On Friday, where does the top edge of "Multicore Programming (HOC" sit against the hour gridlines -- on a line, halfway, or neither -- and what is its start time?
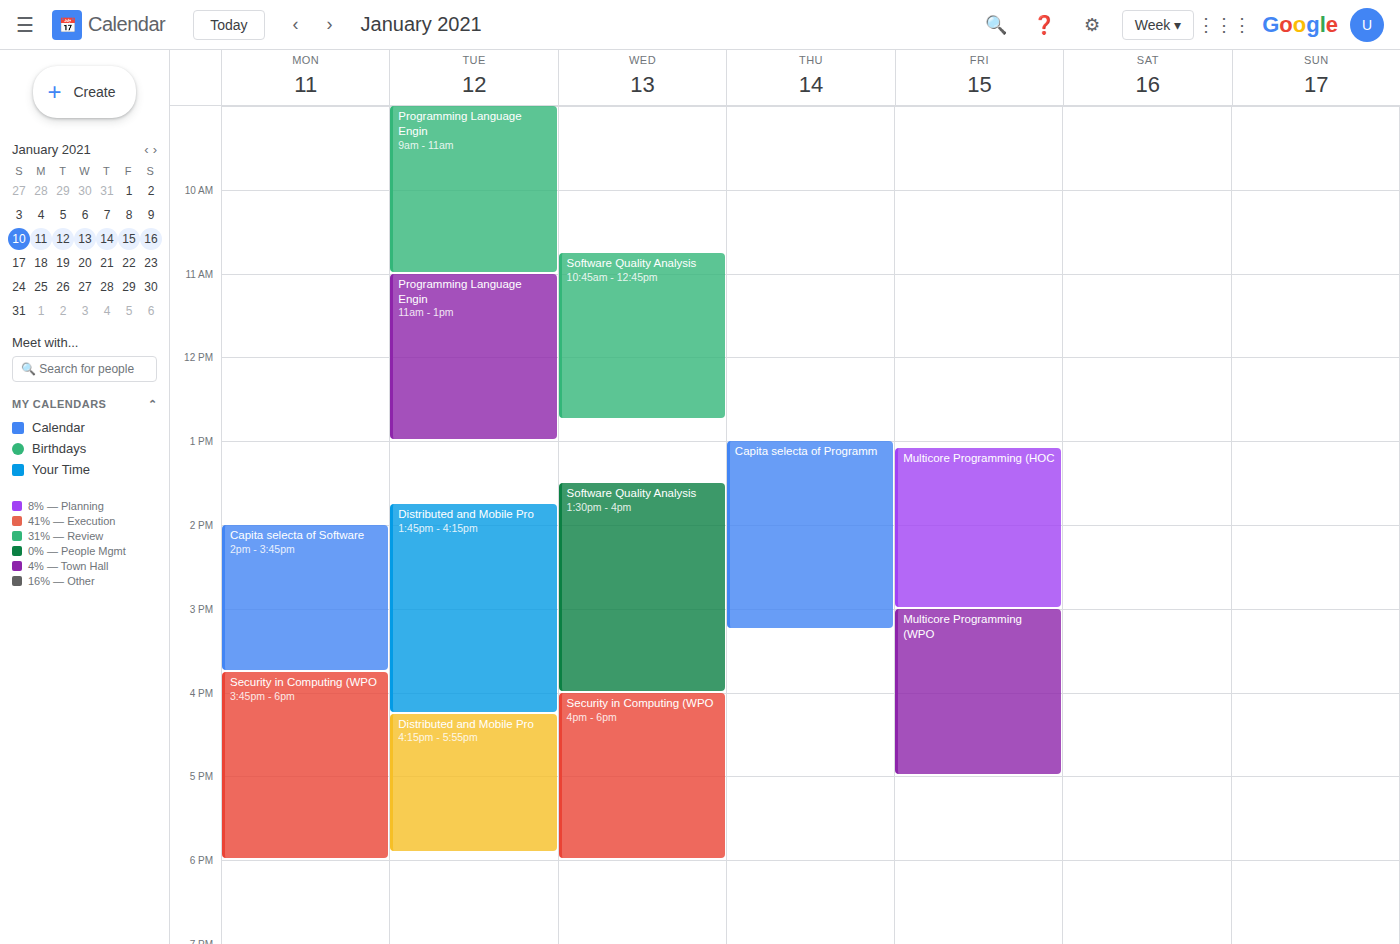
1:05 PM -- neither: 5 minutes below the 1 PM line and 55 minutes above the 2 PM line.